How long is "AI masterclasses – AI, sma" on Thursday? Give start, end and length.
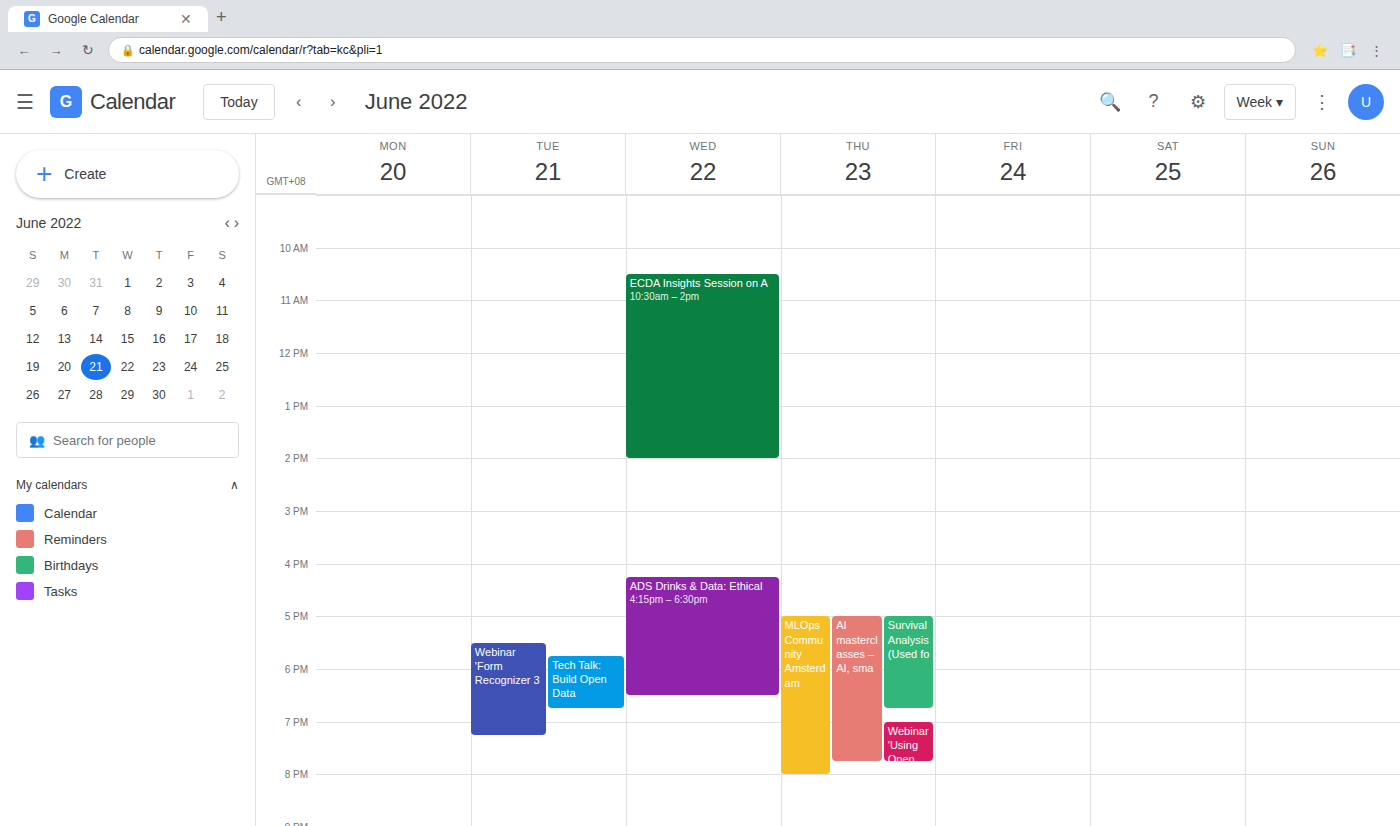
17:00 to 19:45, 2 hours 45 minutes